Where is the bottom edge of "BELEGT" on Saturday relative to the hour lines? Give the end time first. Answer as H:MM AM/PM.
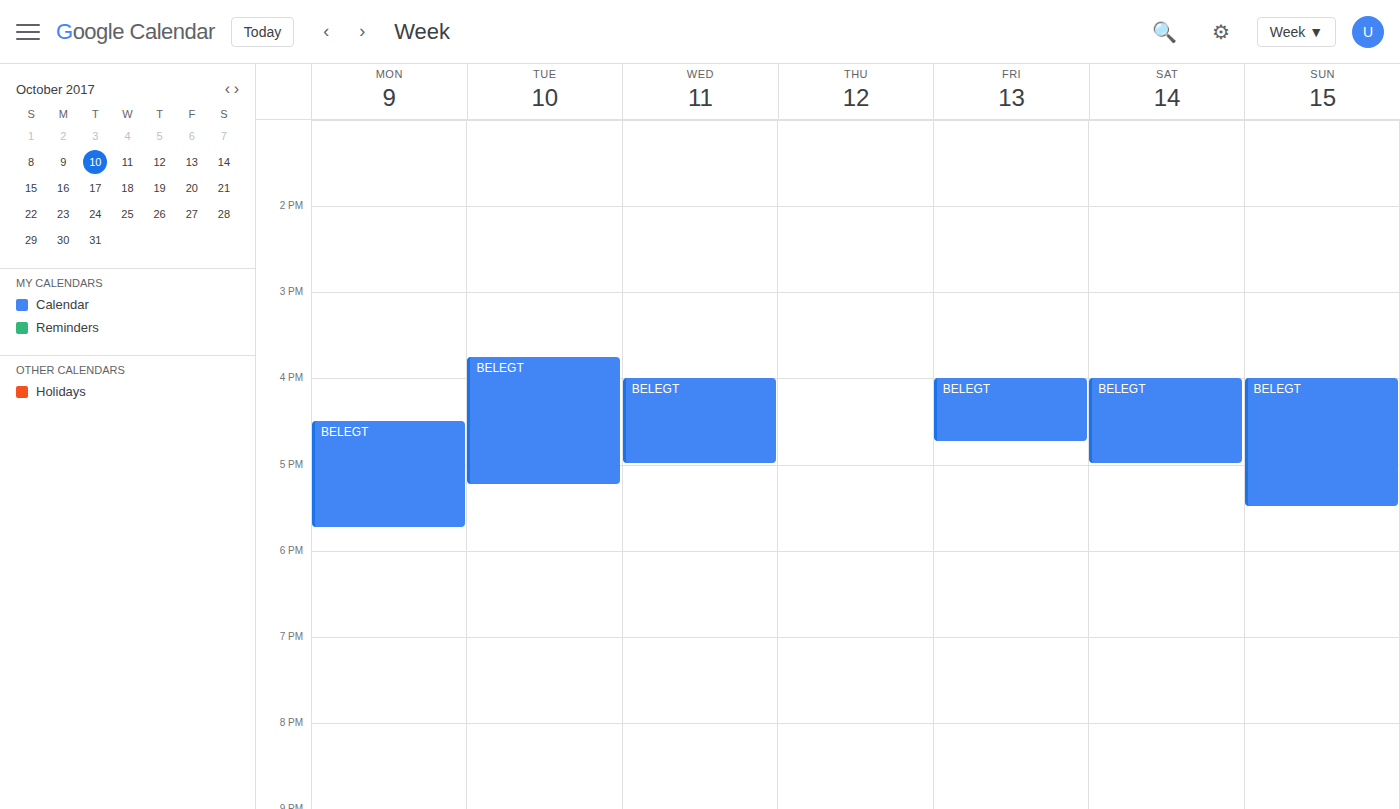
5:00 PM -- exactly on the 5 PM line.